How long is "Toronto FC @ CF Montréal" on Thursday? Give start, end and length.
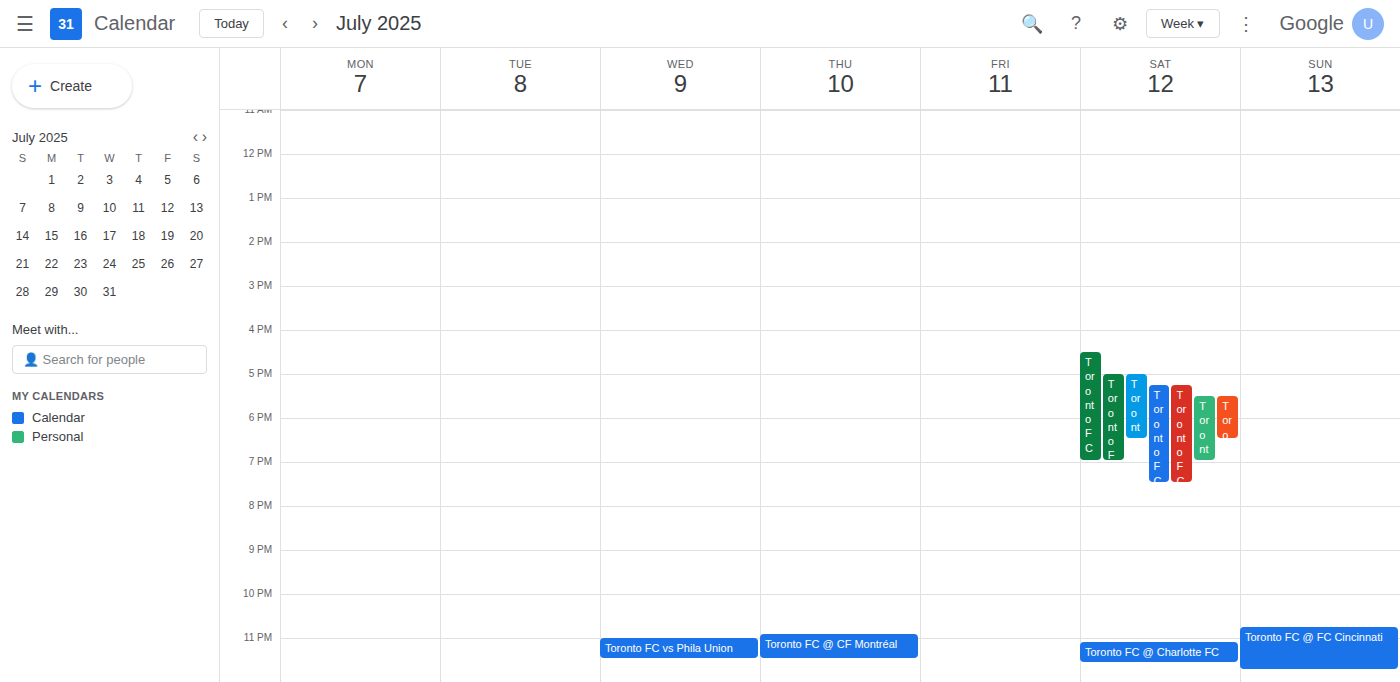
10:55 PM to 11:30 PM, 35 minutes